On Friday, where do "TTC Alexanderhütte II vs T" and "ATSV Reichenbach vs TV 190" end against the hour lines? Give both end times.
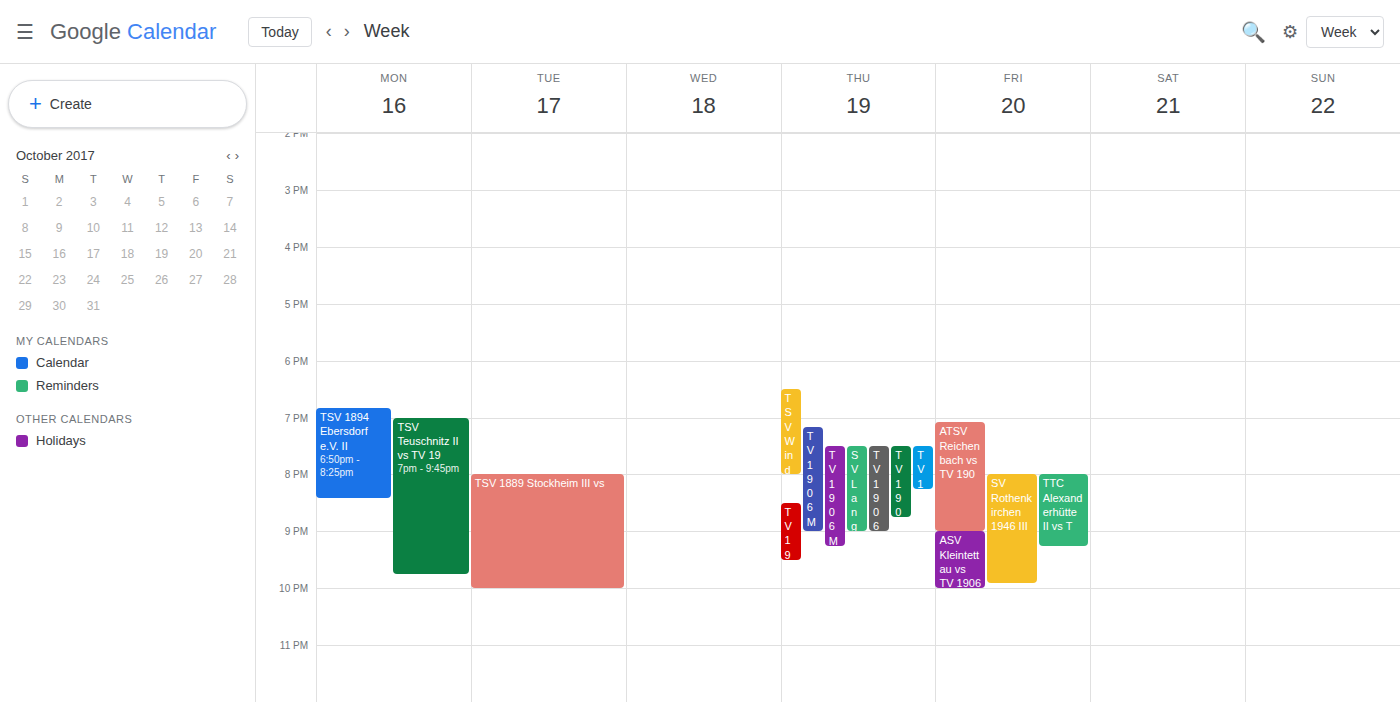
"TTC Alexanderhütte II vs T": 21:15, neither: a quarter of the way from the 21:00 line to the 22:00 line. "ATSV Reichenbach vs TV 190": 21:00, exactly on the 21:00 line.